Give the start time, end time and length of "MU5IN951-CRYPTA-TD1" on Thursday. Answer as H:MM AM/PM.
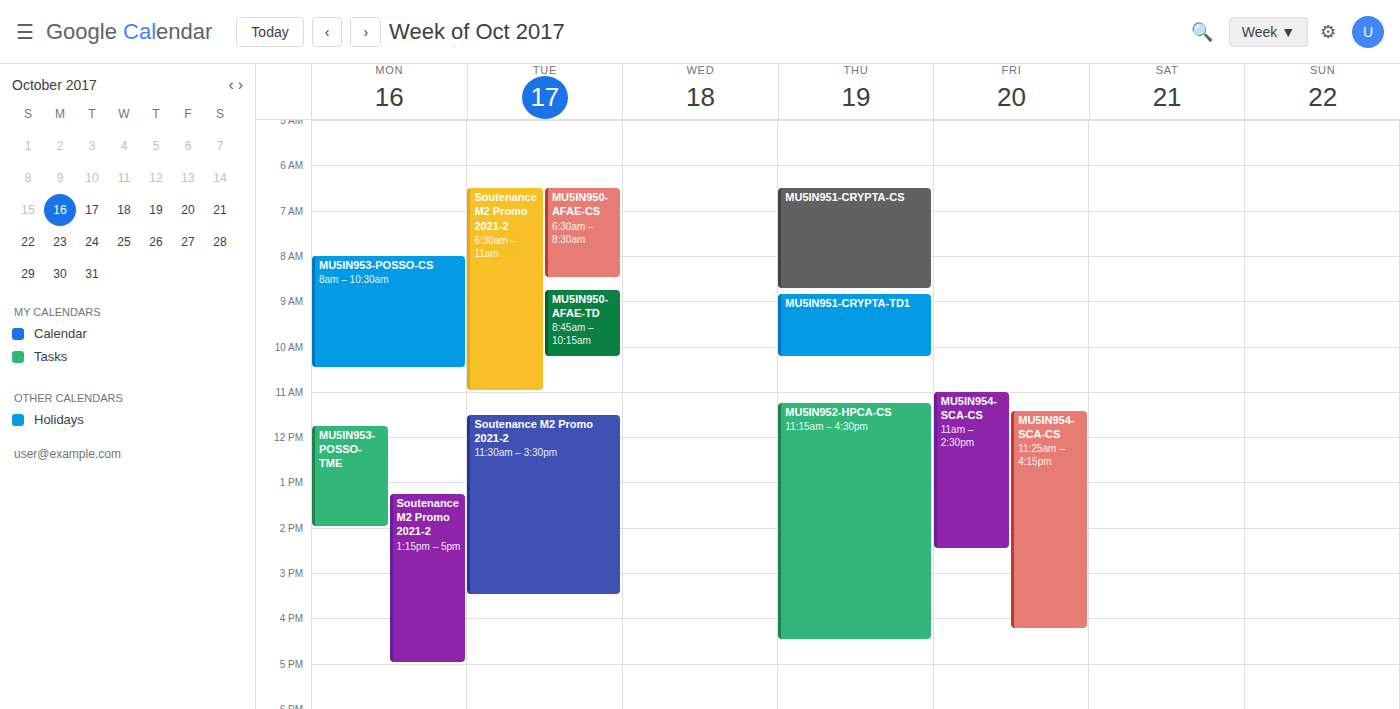
8:50 AM to 10:15 AM, 1 hour 25 minutes